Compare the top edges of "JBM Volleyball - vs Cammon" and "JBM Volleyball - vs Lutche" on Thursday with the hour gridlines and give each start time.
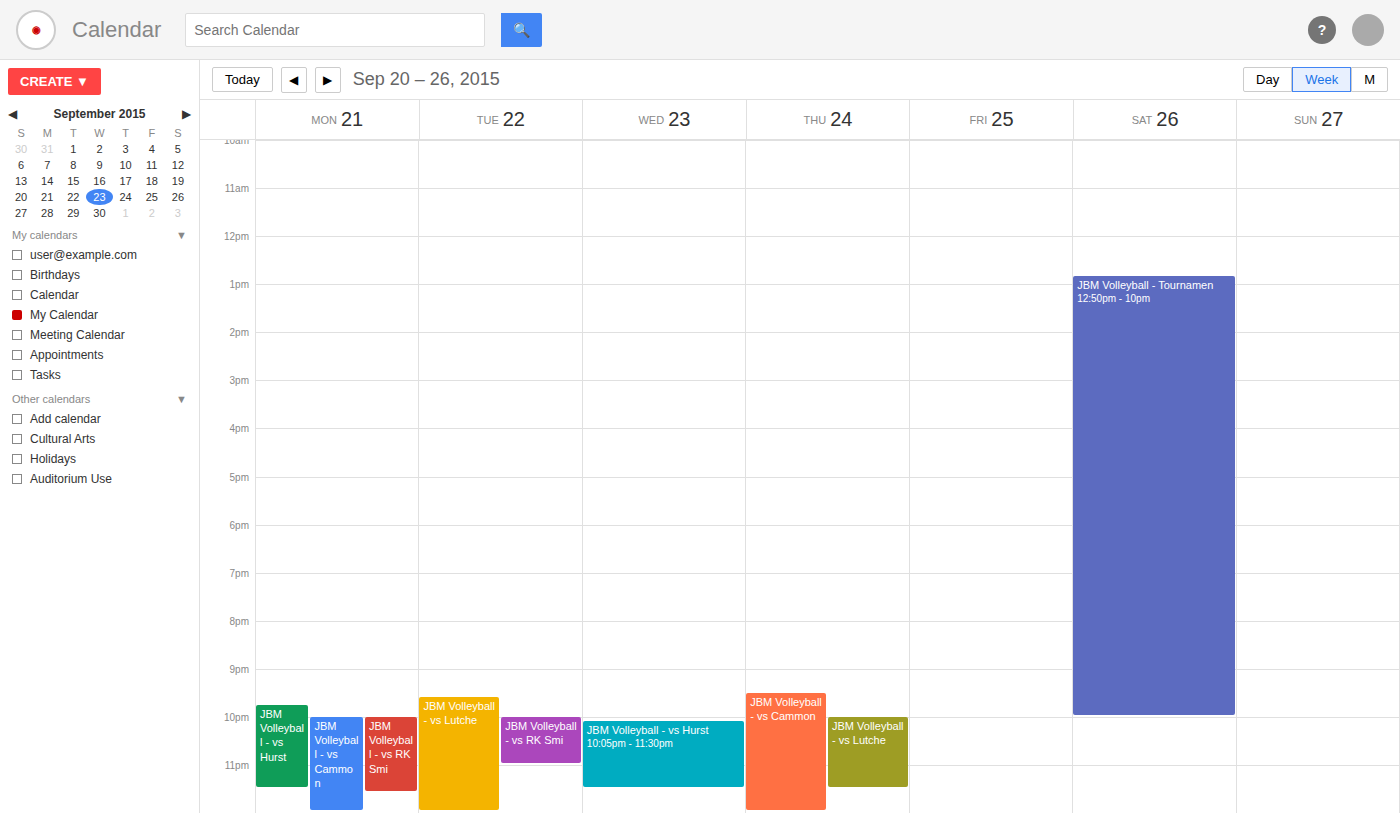
"JBM Volleyball - vs Cammon": 9:30 PM, halfway between the 9 PM and 10 PM lines. "JBM Volleyball - vs Lutche": 10:00 PM, exactly on the 10 PM line.